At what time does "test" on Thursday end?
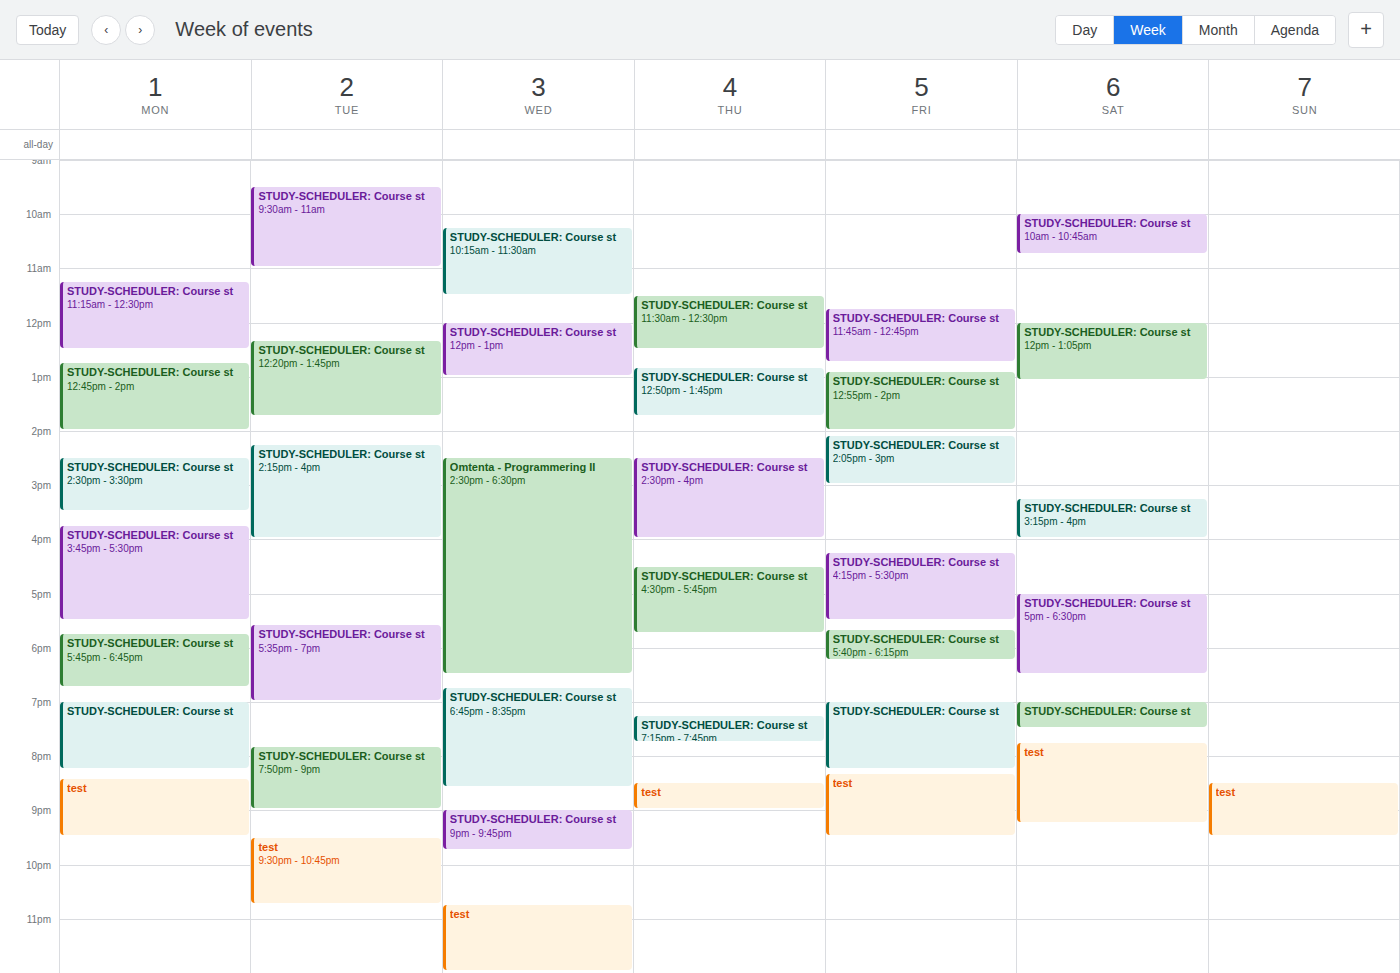
9:00 PM